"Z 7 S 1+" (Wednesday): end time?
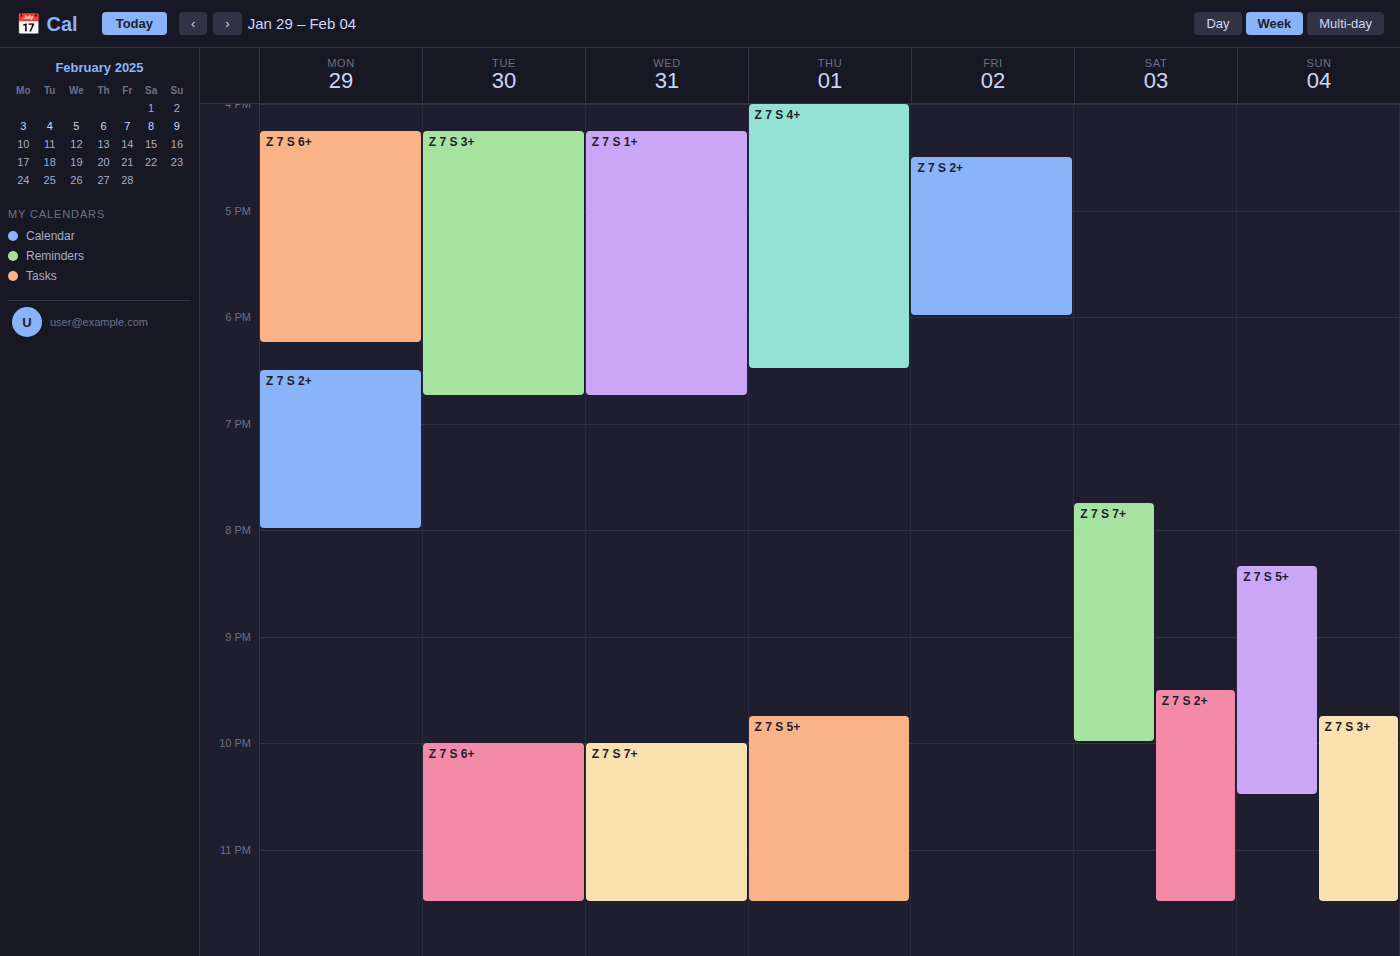
6:45 PM